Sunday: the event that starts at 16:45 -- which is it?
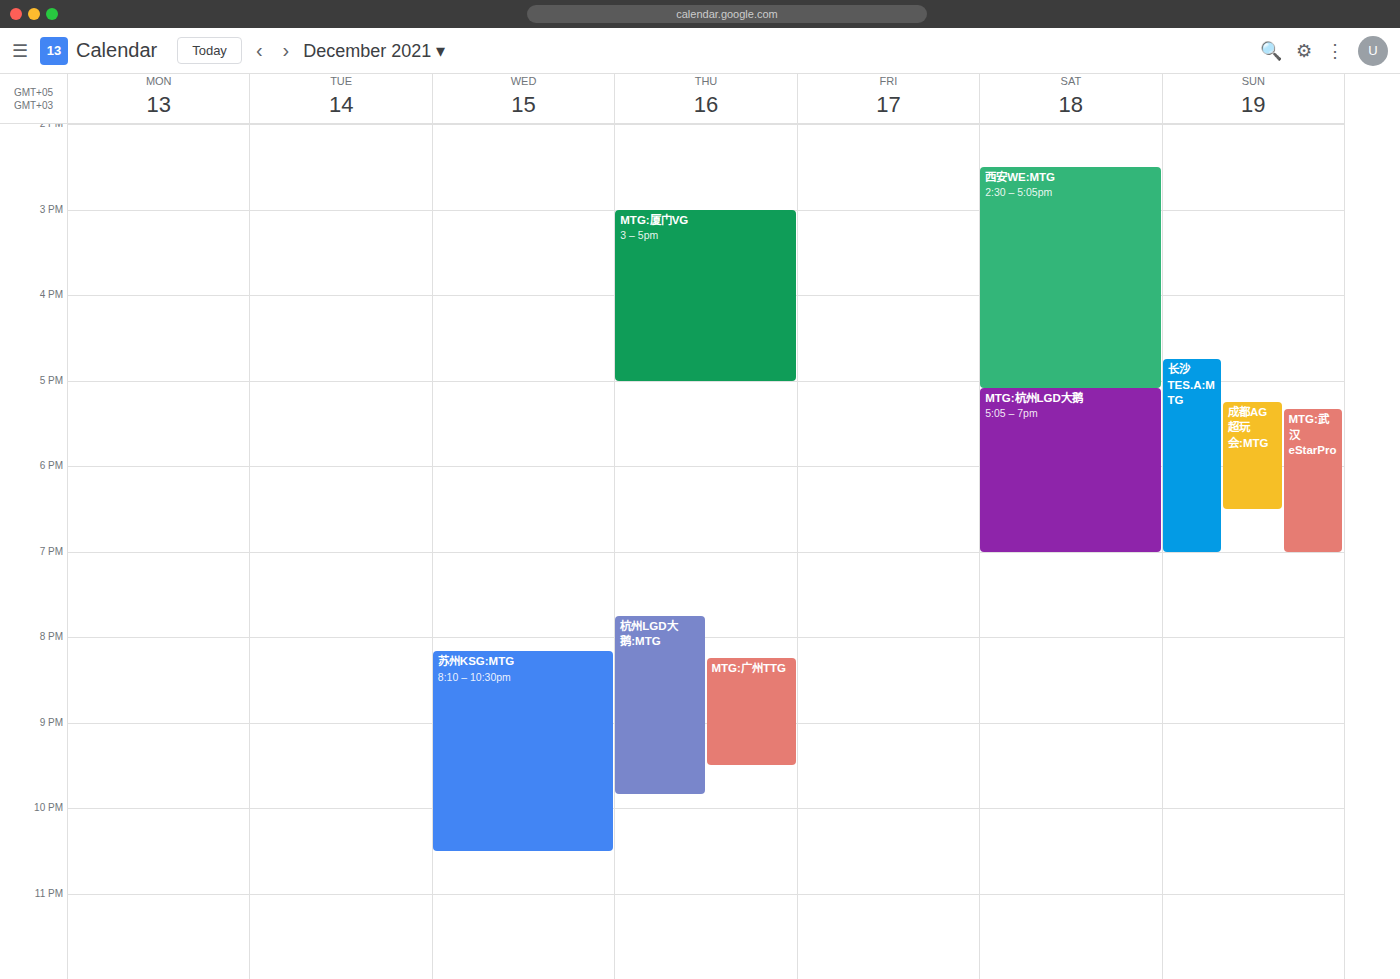
"长沙TES.A:MTG"